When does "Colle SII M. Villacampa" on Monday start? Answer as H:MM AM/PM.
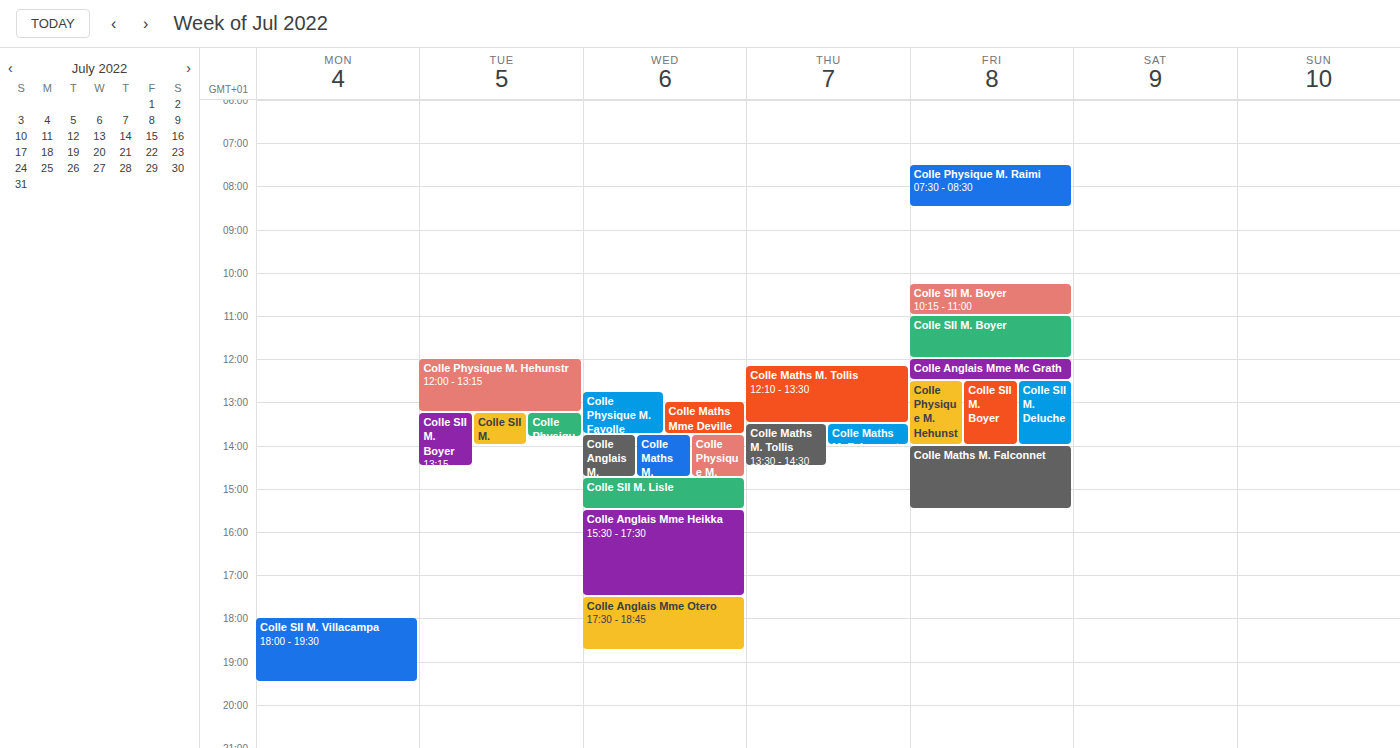
6:00 PM